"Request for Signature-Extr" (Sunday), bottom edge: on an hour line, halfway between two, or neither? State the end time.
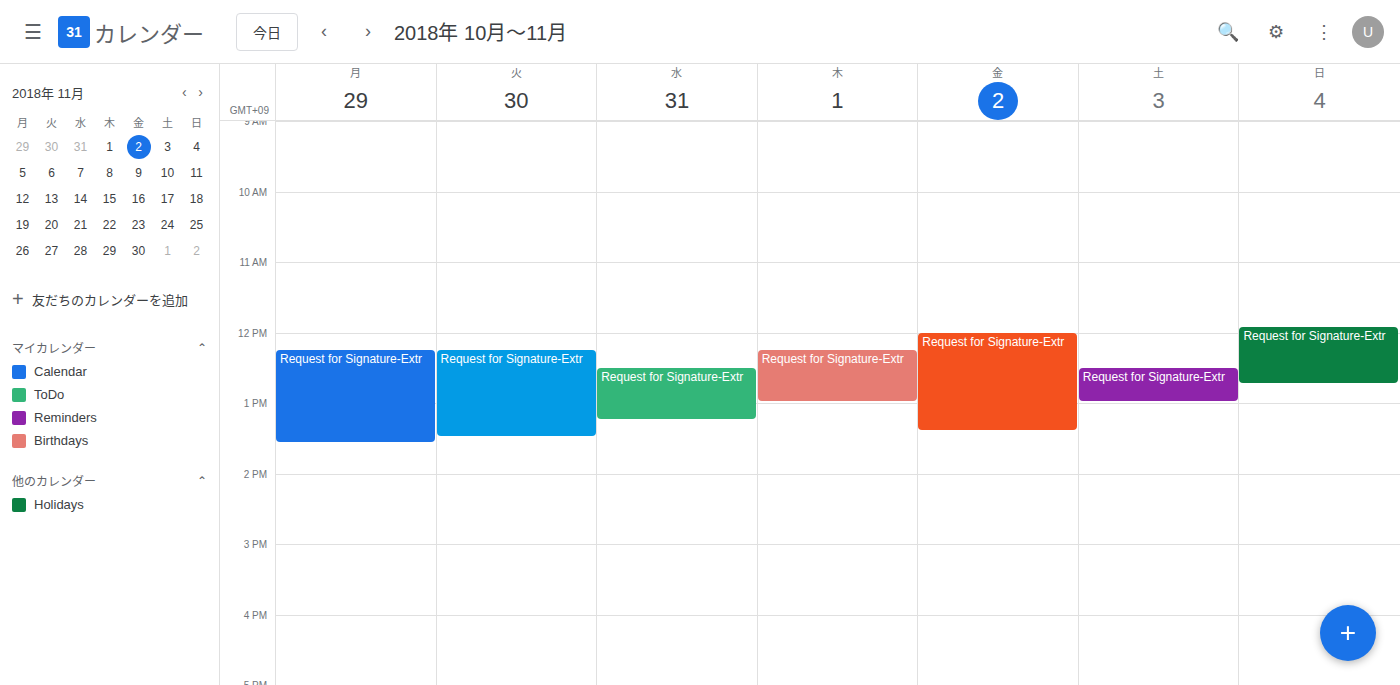
12:45 PM -- neither: three quarters of the way from the 12 PM line to the 1 PM line.